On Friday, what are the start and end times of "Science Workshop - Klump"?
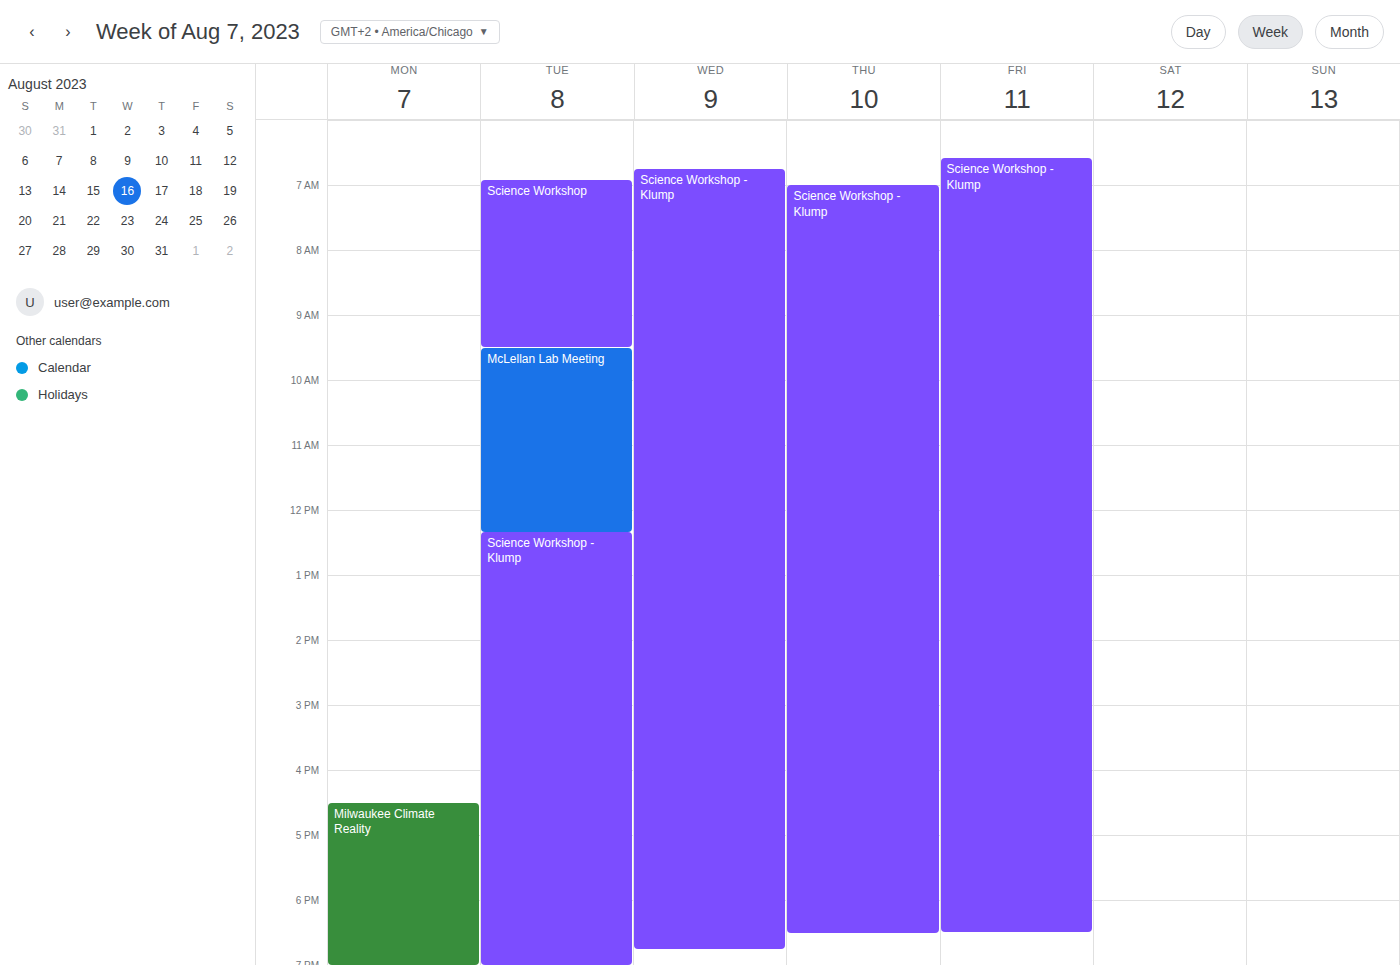
06:35 to 18:30